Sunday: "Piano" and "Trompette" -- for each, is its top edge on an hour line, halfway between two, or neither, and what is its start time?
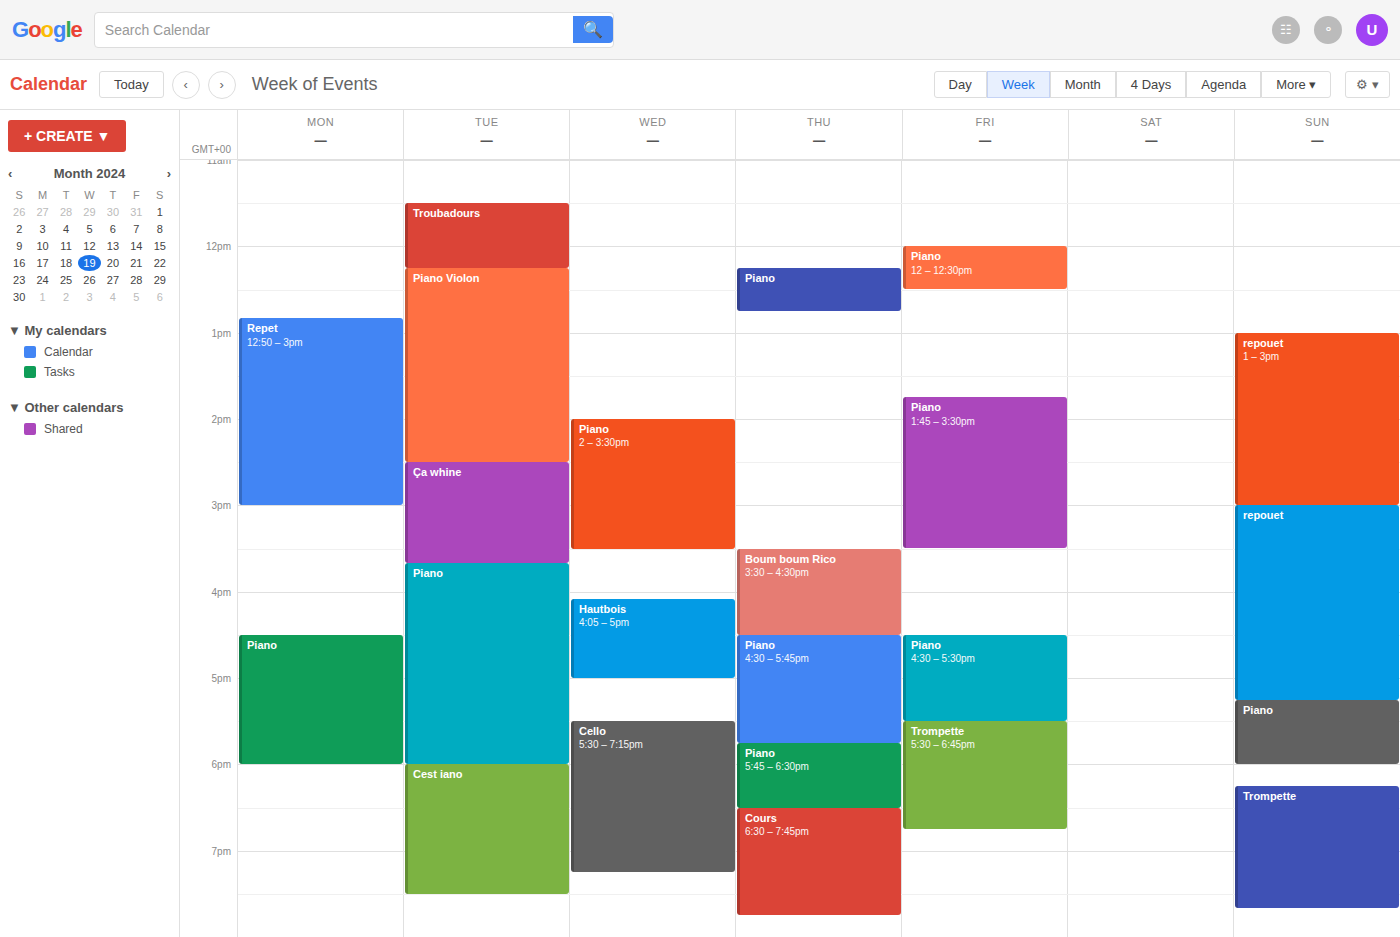
"Piano": 5:15 PM, neither: a quarter of the way from the 5 PM line to the 6 PM line. "Trompette": 6:15 PM, neither: a quarter of the way from the 6 PM line to the 7 PM line.